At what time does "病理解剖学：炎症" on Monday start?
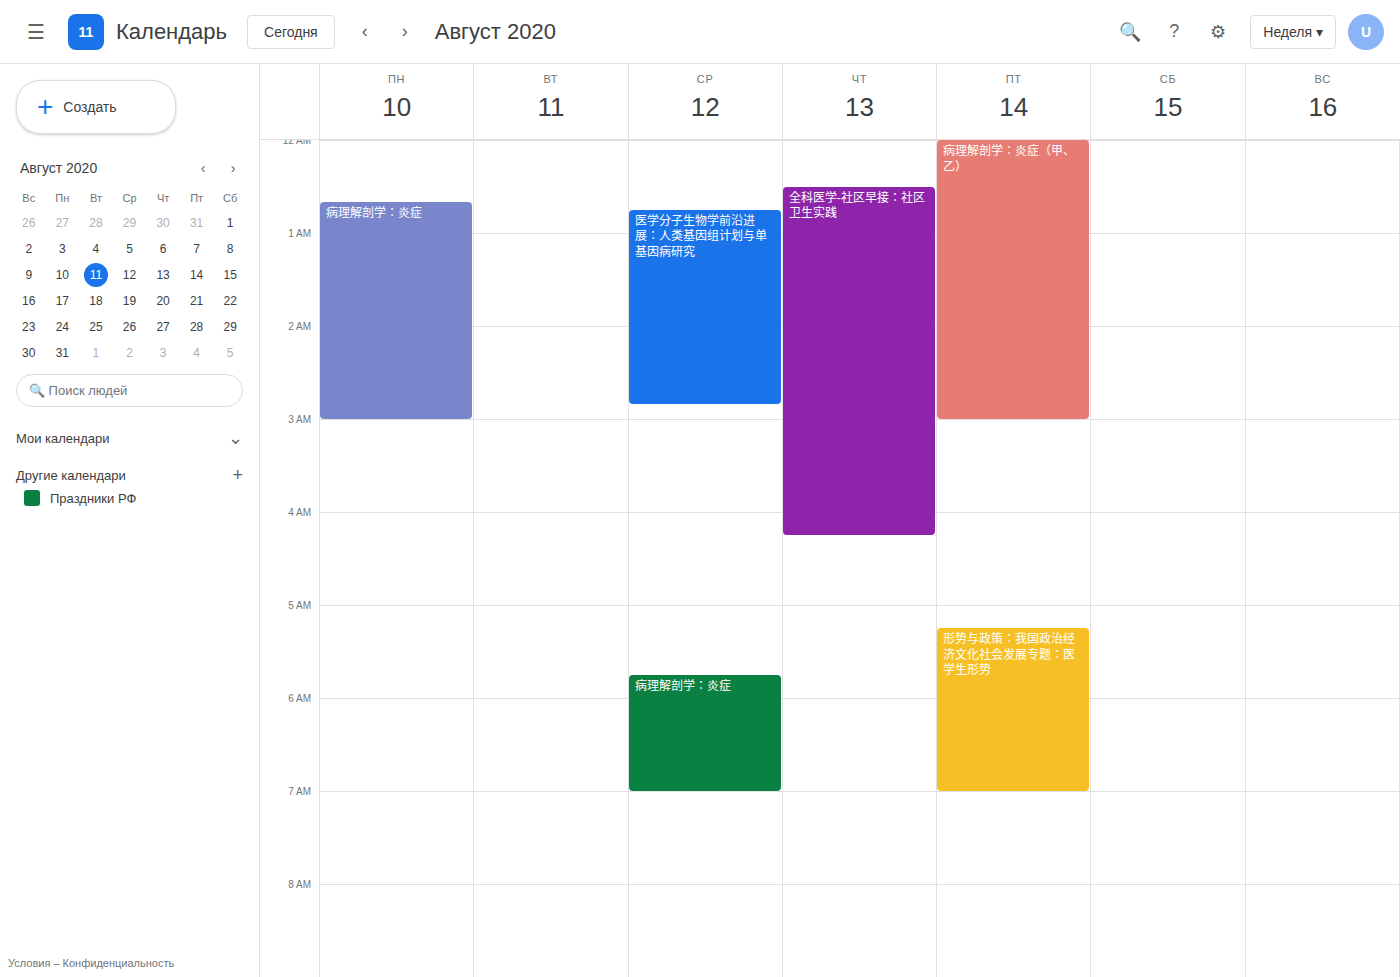
12:40 AM